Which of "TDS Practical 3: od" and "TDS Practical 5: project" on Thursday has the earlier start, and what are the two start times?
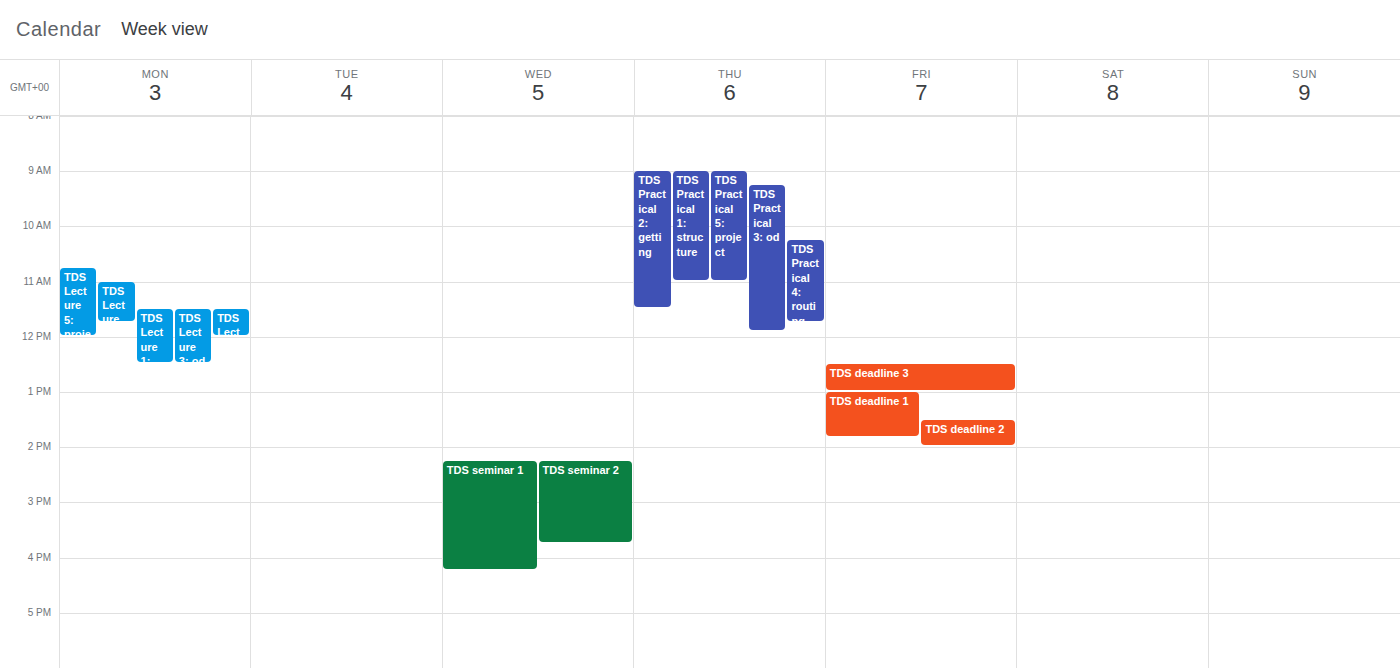
"TDS Practical 5: project" 9:00 AM; "TDS Practical 3: od" 9:15 AM.